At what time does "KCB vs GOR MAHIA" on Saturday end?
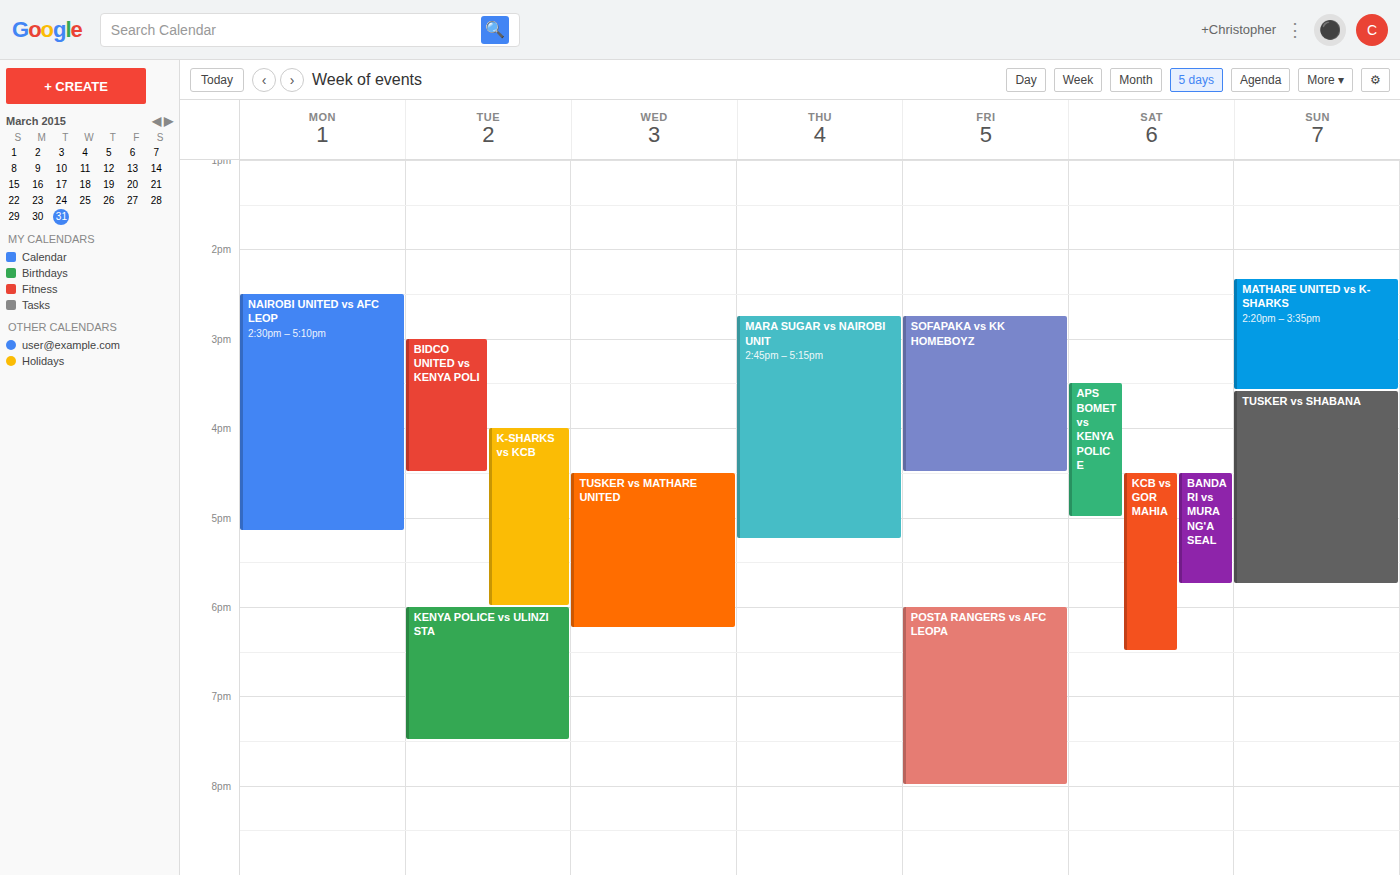
6:30 PM